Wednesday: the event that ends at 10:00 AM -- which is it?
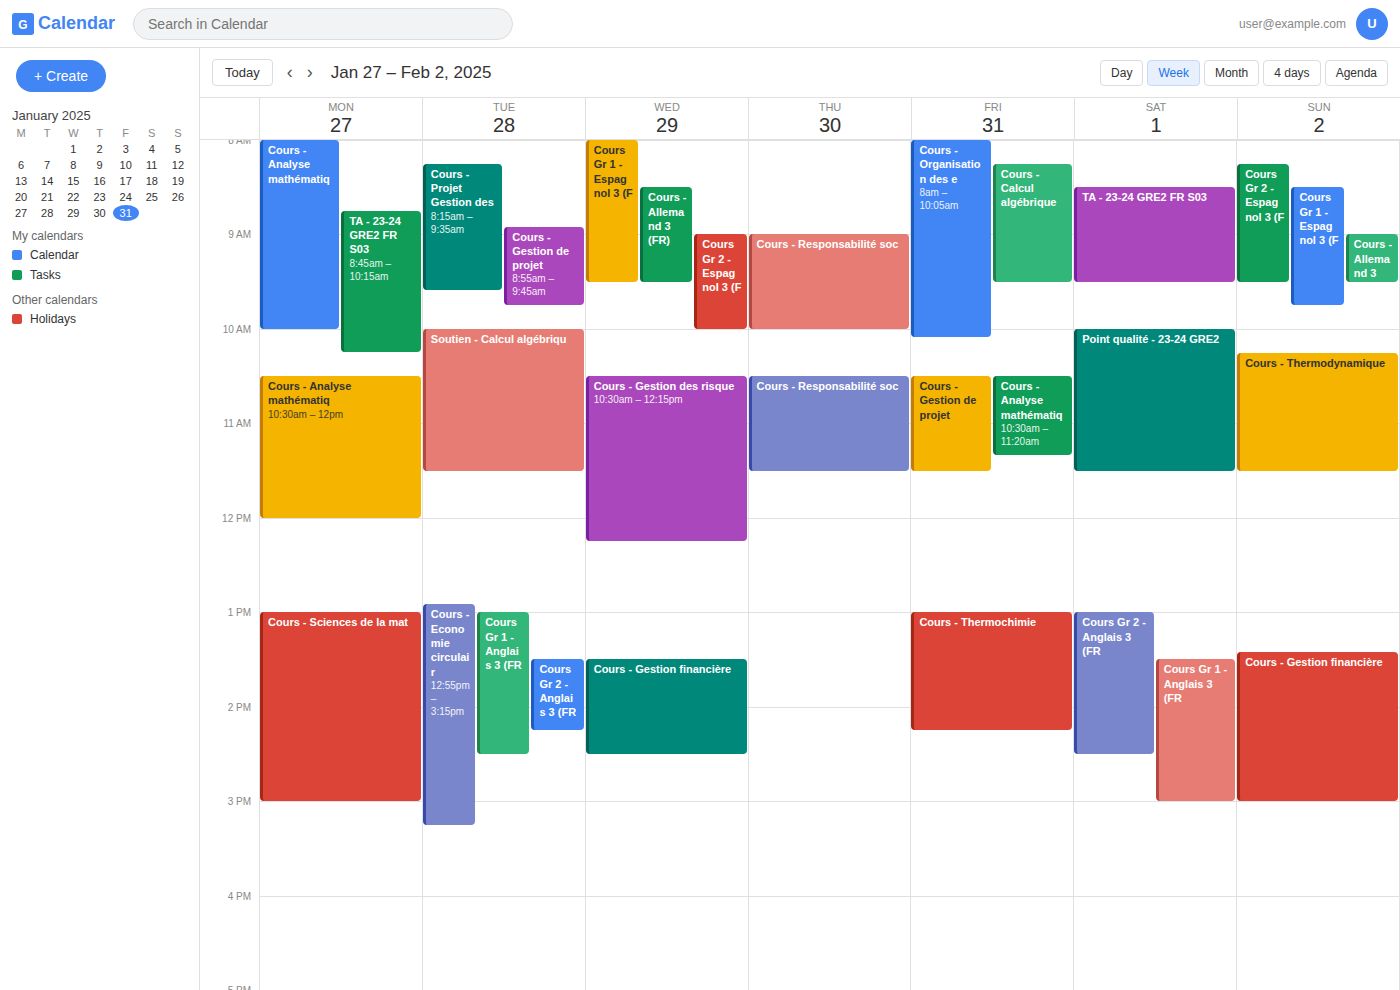
"Cours Gr 2 - Espagnol 3 (F"